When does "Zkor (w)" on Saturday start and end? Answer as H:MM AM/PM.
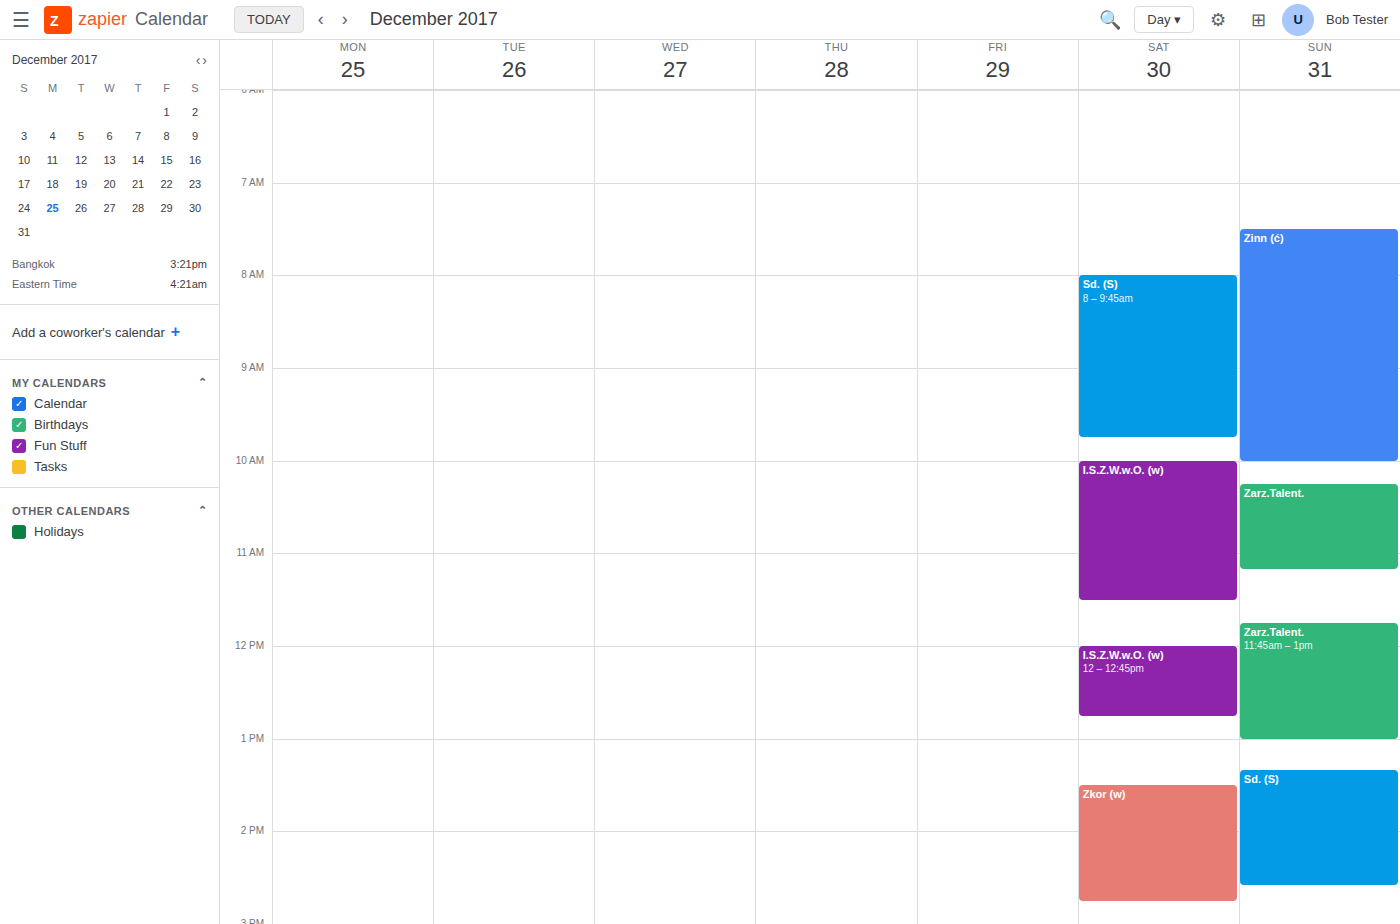
1:30 PM to 2:45 PM